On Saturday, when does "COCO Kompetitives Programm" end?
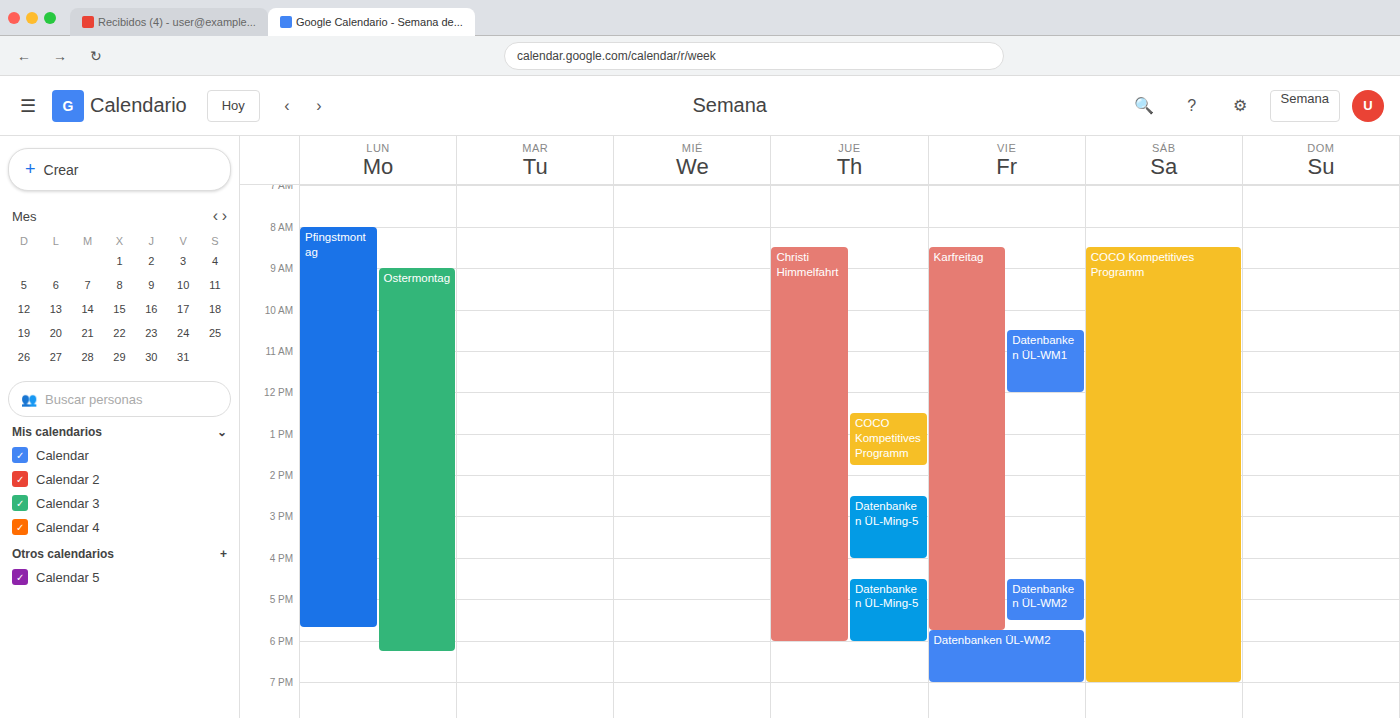
19:00